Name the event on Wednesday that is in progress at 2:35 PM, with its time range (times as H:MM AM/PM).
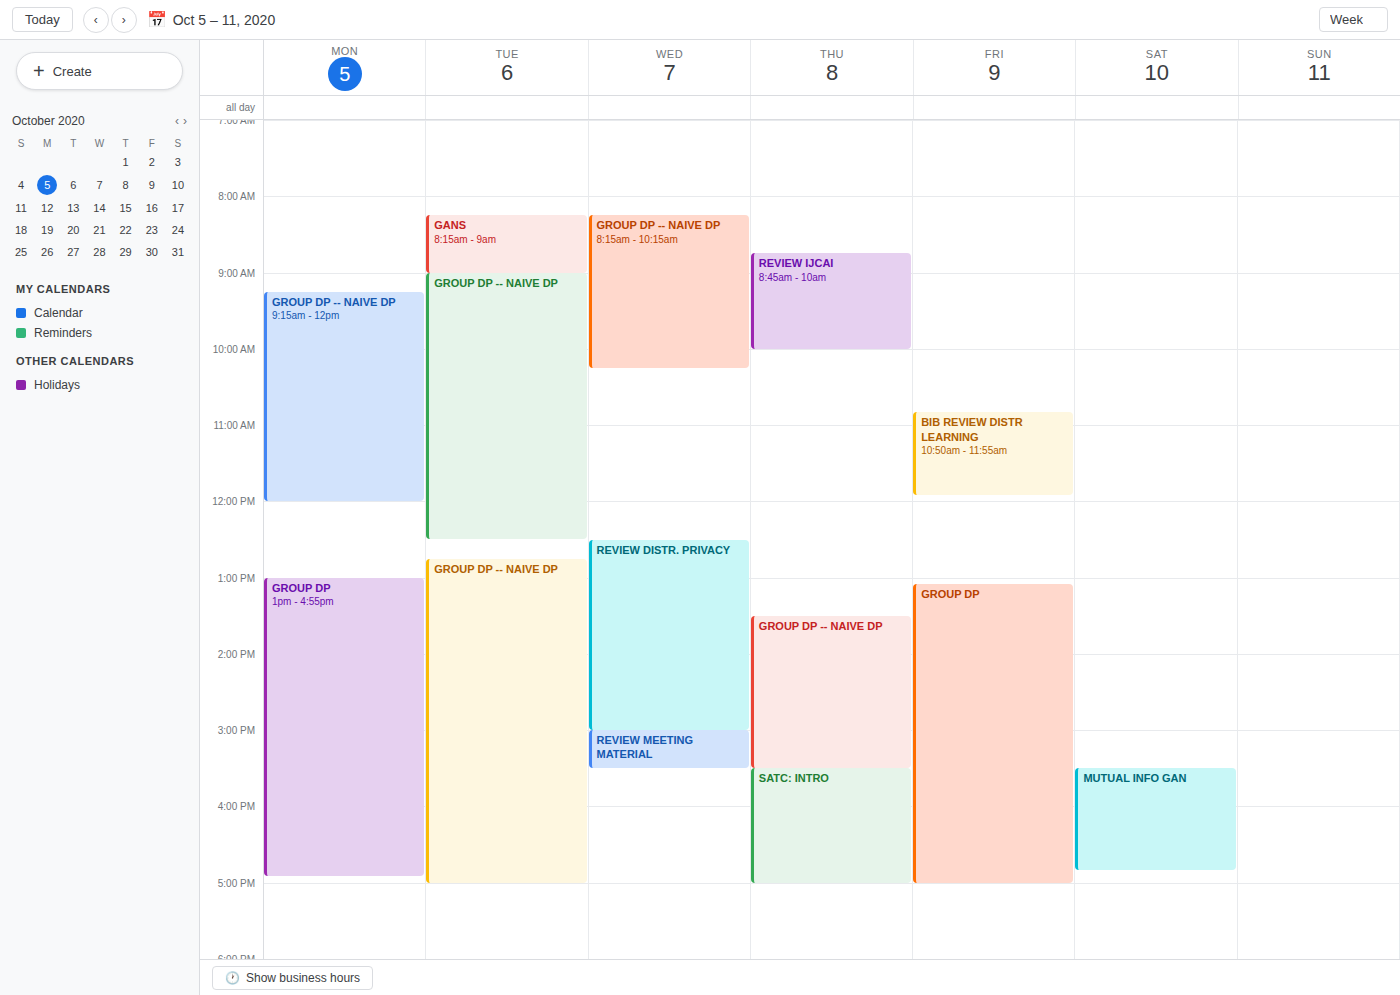
"review distr. privacy", 12:30 PM to 3:00 PM